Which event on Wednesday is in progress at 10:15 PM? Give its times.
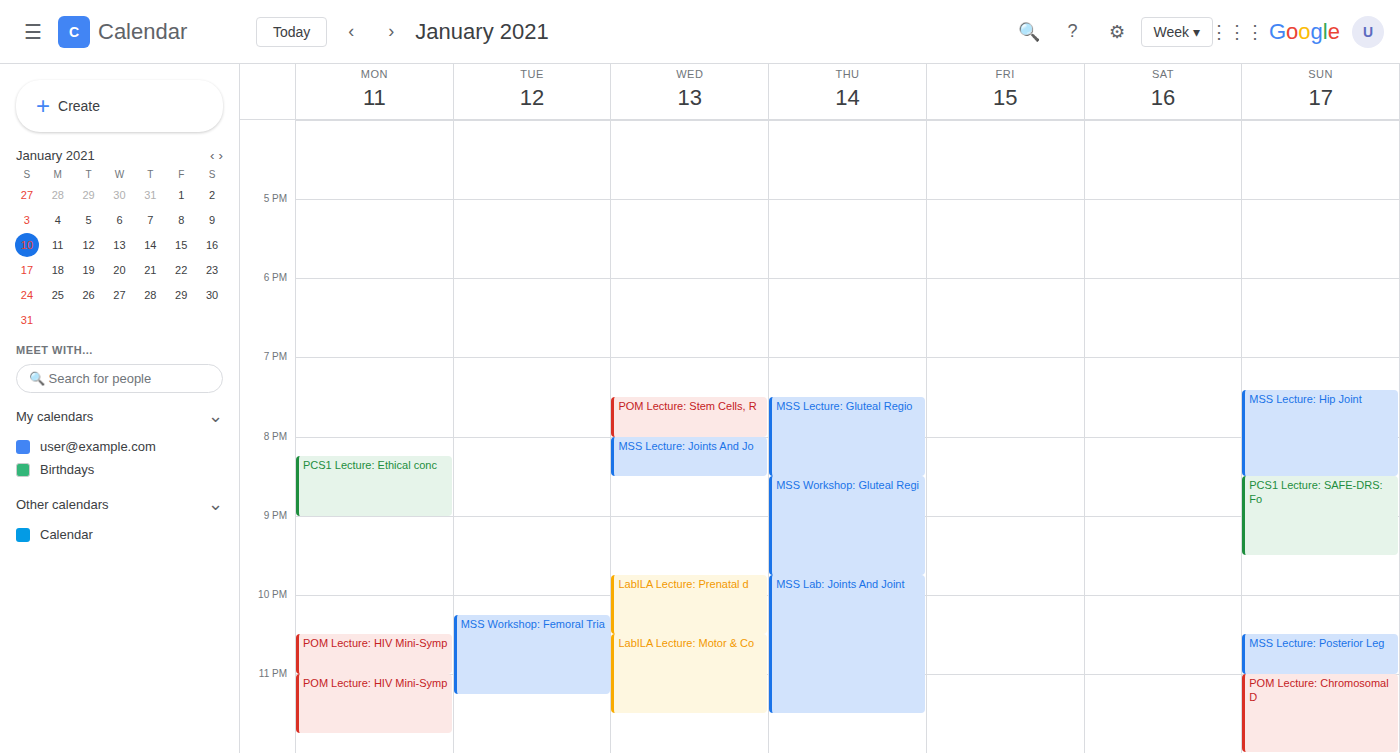
"LabILA Lecture: Prenatal d", 9:45 PM to 10:30 PM